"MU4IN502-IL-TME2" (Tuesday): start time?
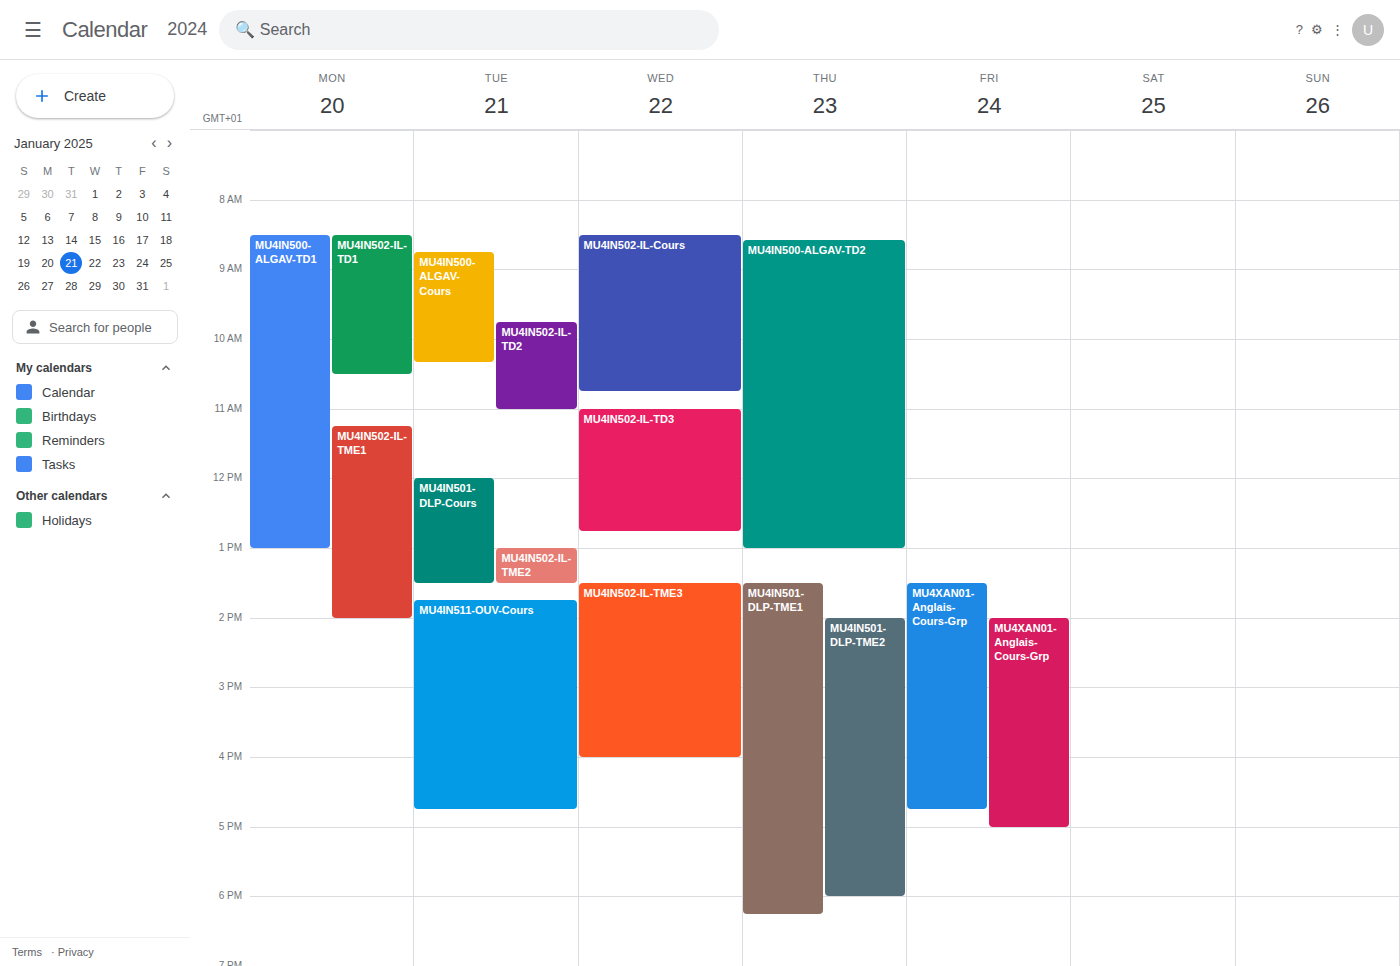
1:00 PM